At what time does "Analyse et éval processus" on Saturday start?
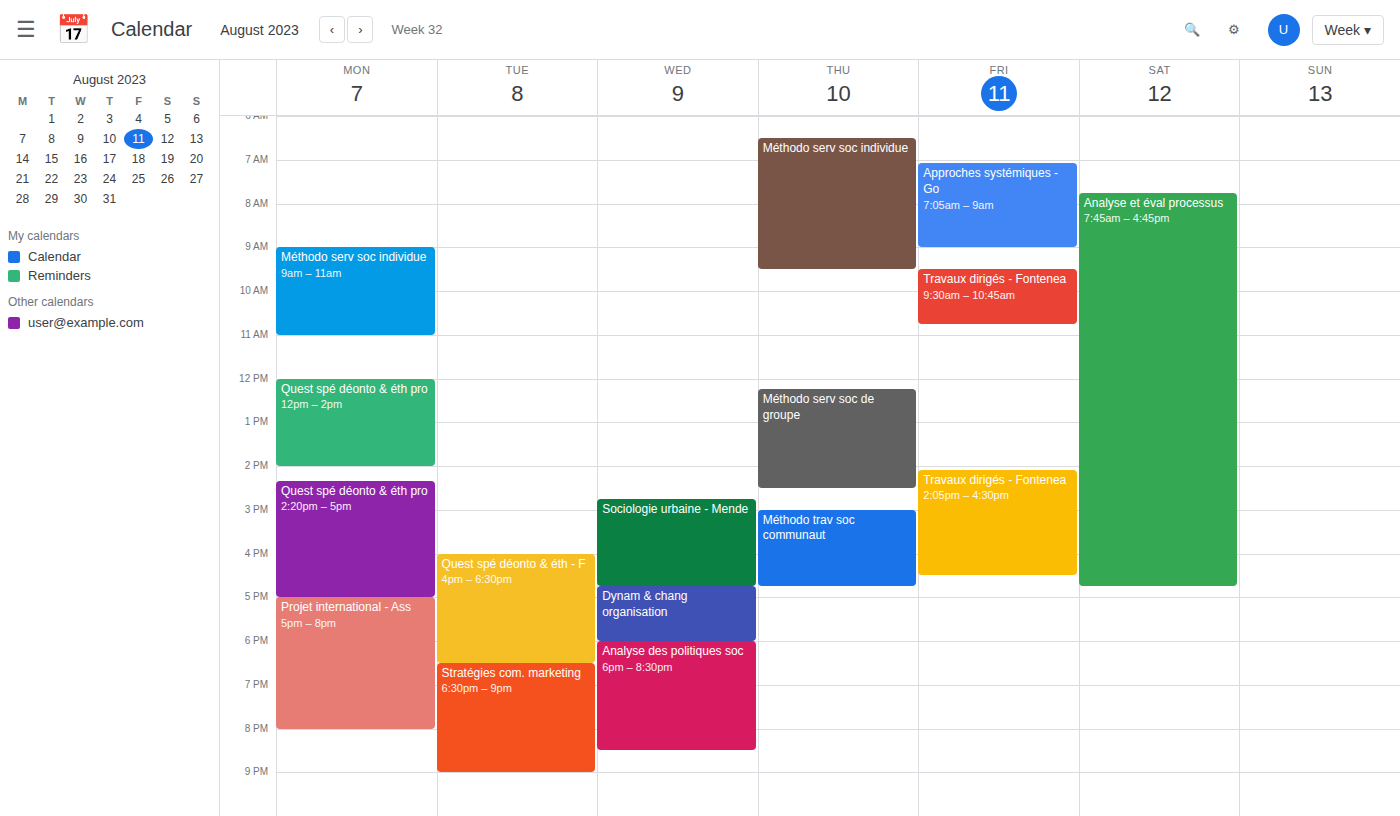
7:45 AM